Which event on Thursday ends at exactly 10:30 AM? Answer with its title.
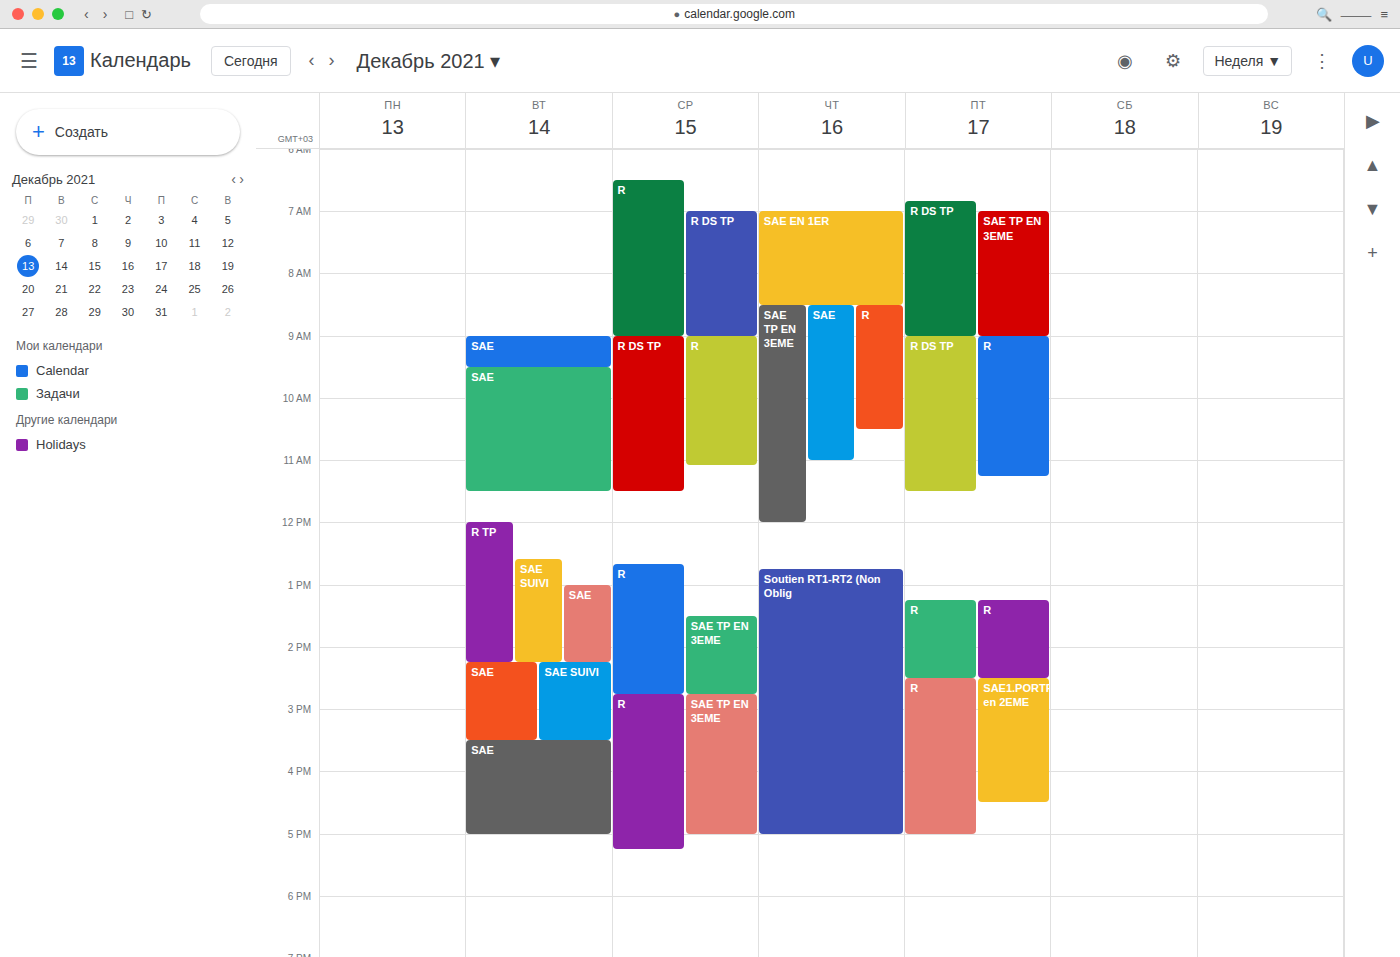
"R"